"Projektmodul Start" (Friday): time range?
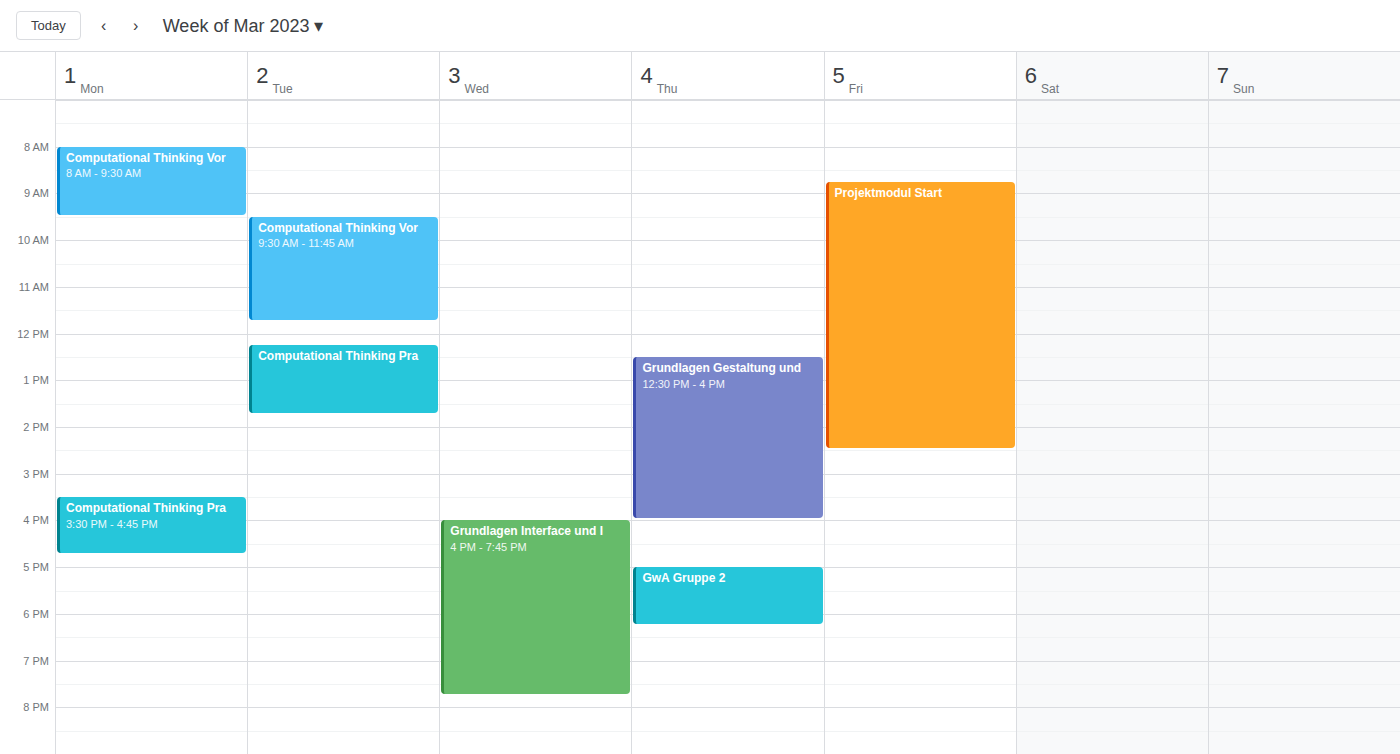
8:45 AM to 2:30 PM